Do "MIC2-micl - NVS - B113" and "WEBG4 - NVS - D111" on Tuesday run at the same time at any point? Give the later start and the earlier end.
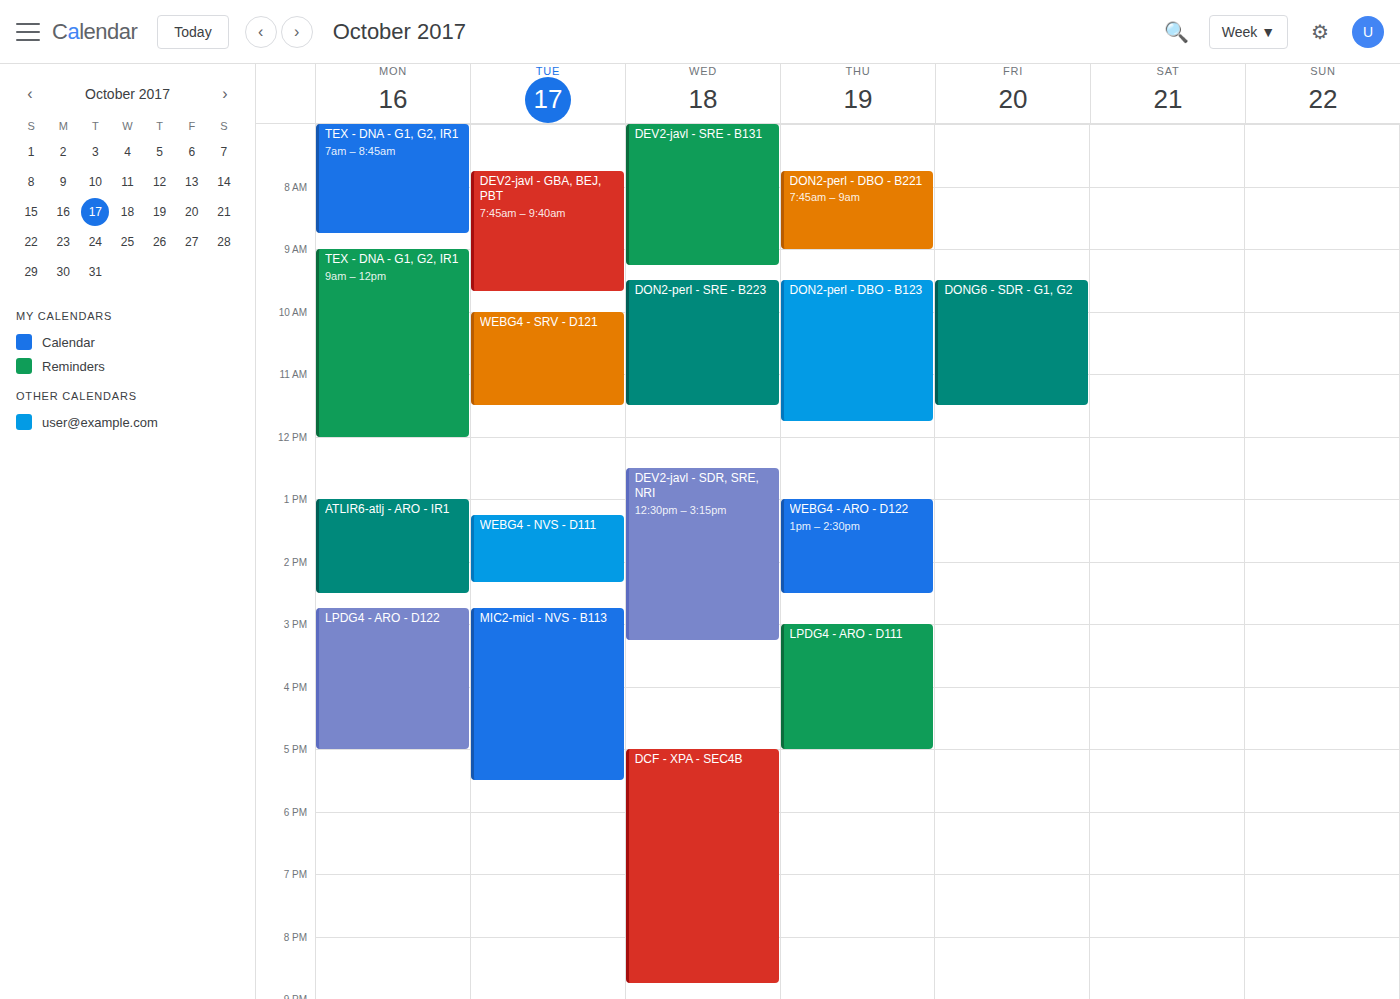
"WEBG4 - NVS - D111" ends at 2:20 PM and "MIC2-micl - NVS - B113" starts at 2:45 PM -- no overlap.